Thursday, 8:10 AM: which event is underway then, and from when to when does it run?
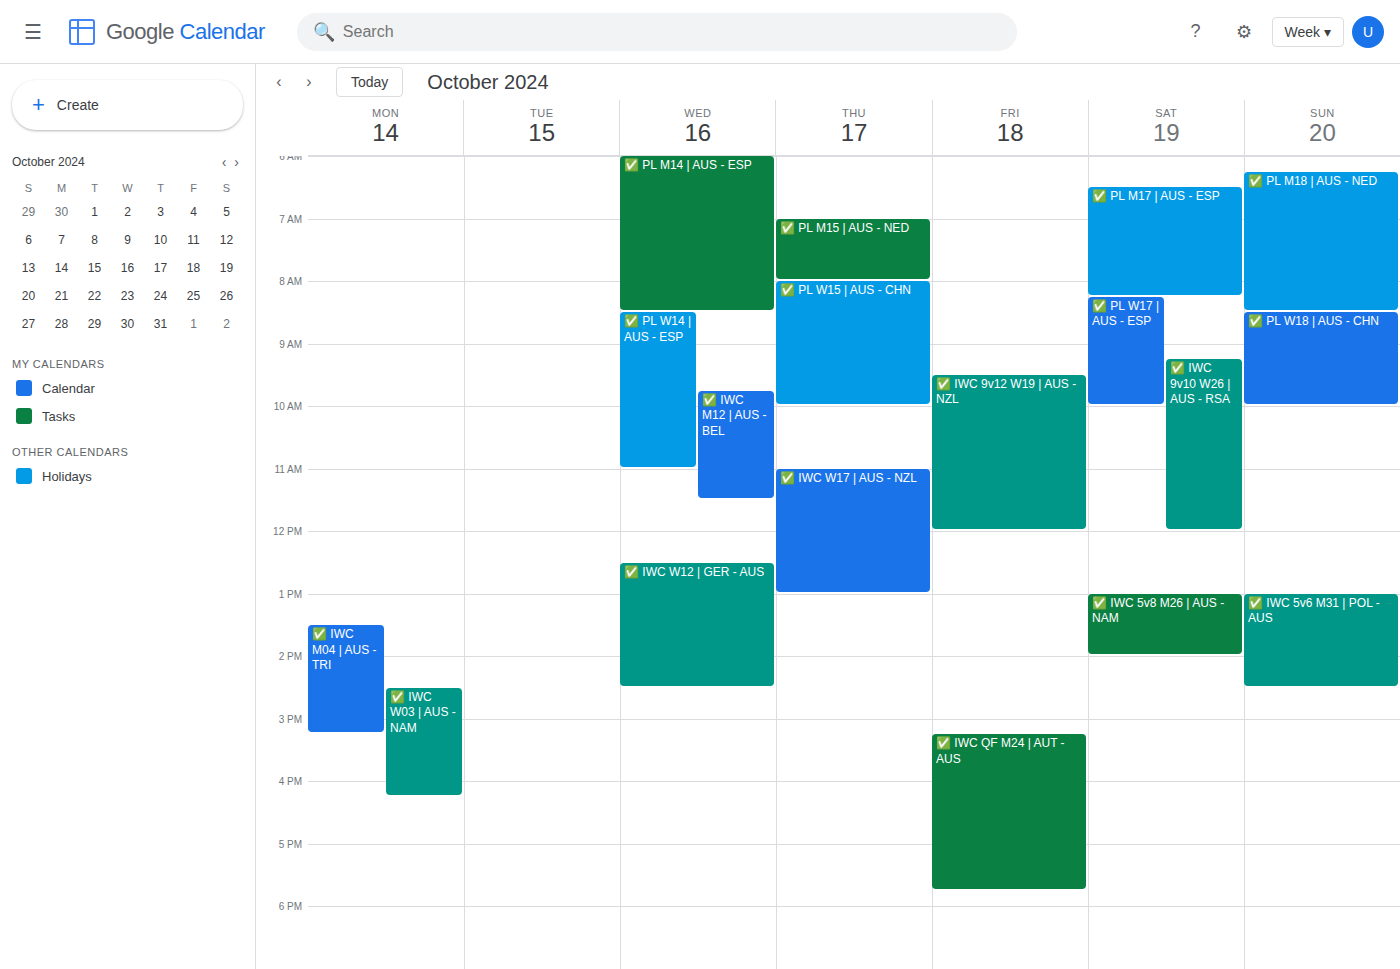
"✅ PL W15 | AUS - CHN", 8:00 AM to 10:00 AM